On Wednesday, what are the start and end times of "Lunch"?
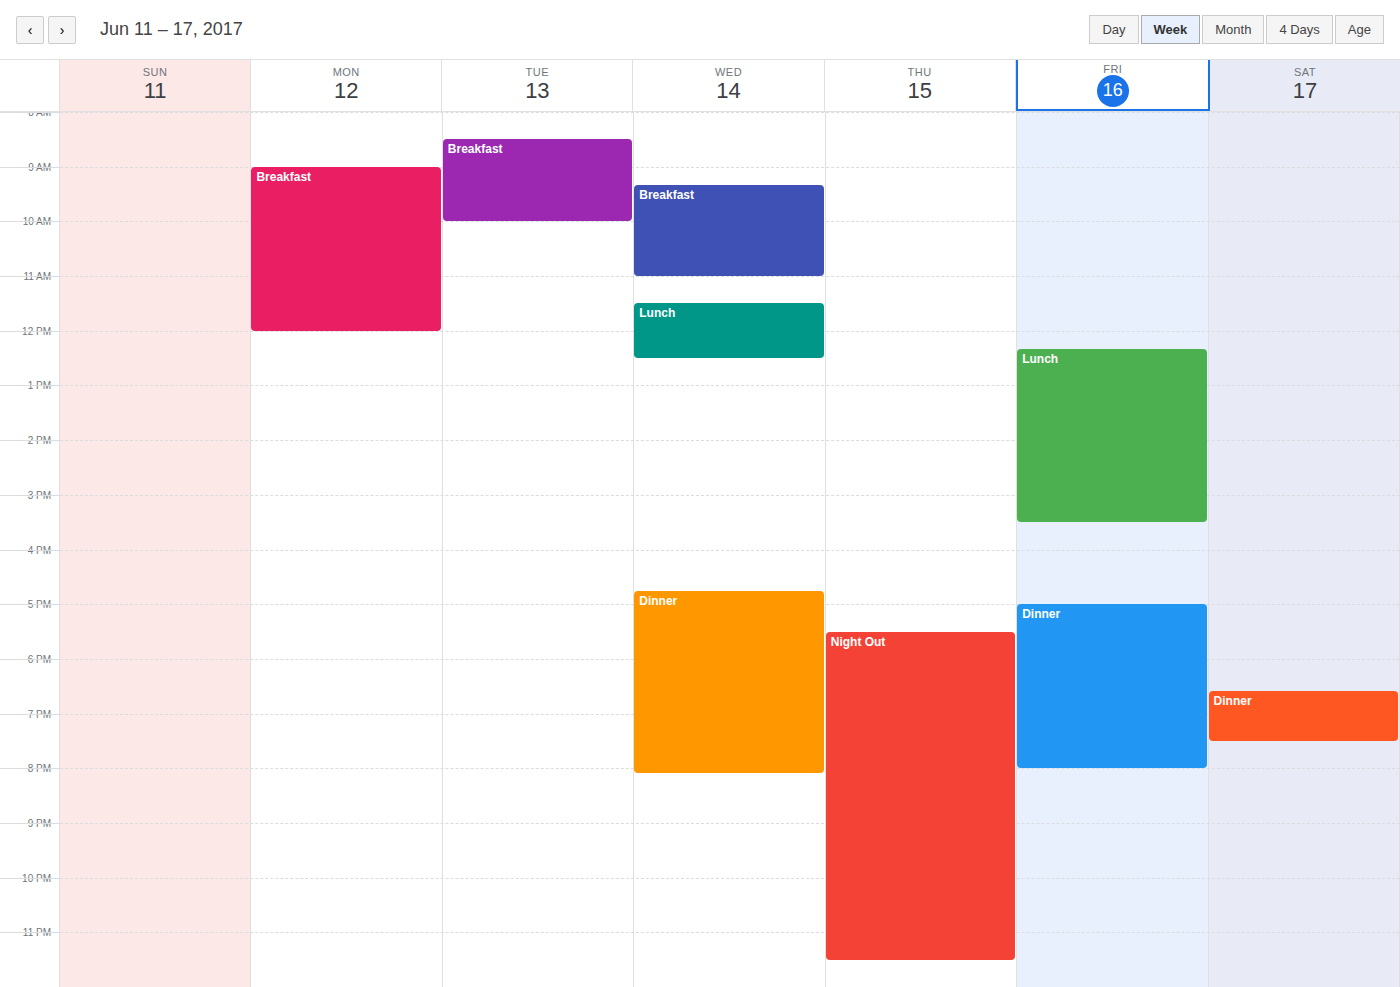
11:30 AM to 12:30 PM